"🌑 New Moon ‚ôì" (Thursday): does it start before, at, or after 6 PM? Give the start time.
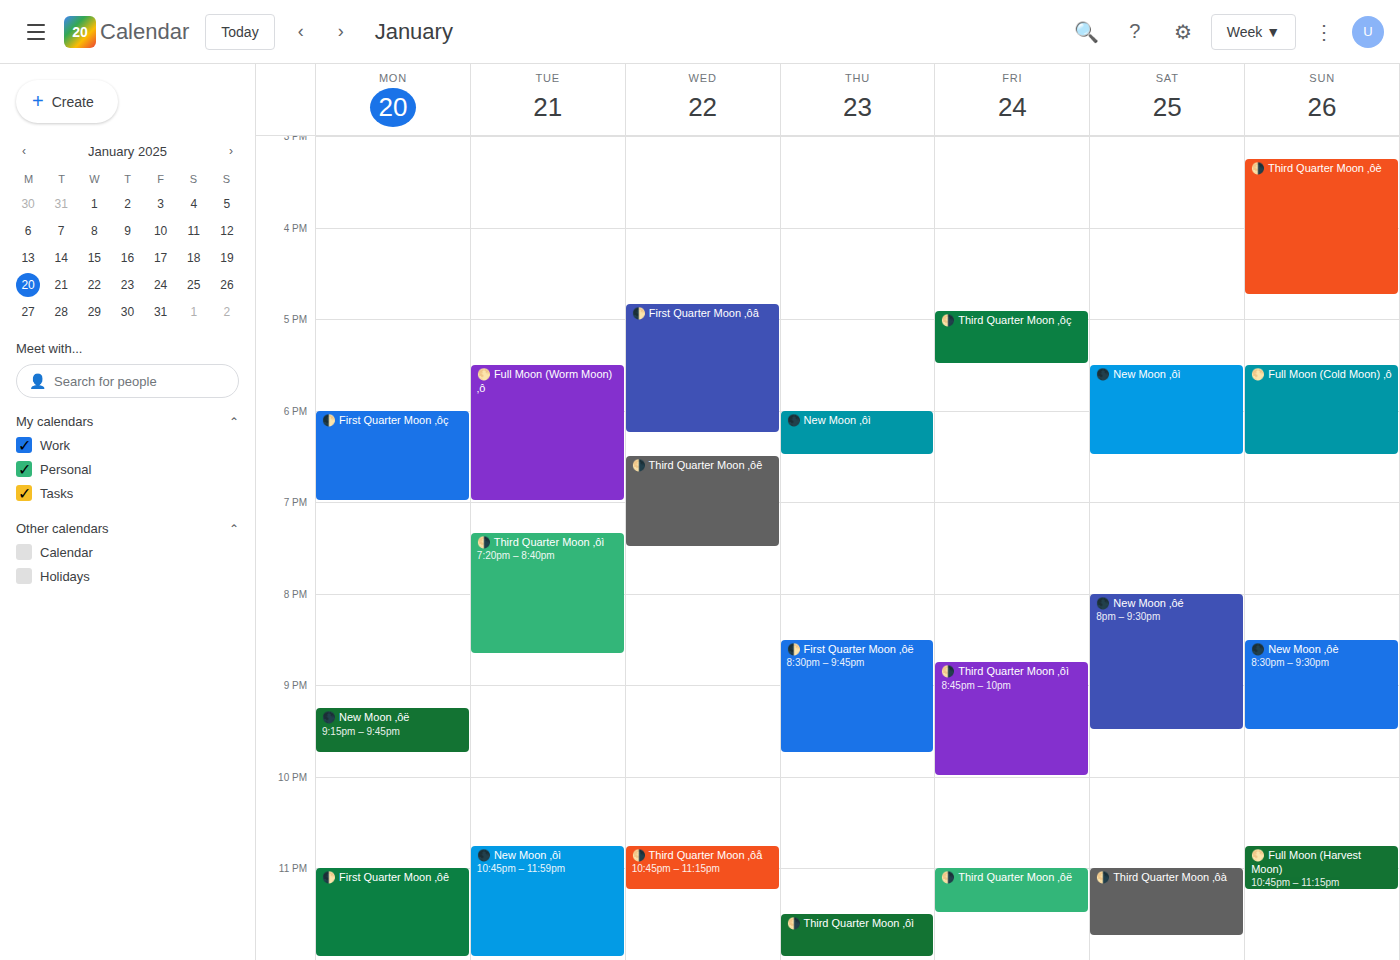
6:00 PM -- exactly at 6 PM, on the 6 PM line.